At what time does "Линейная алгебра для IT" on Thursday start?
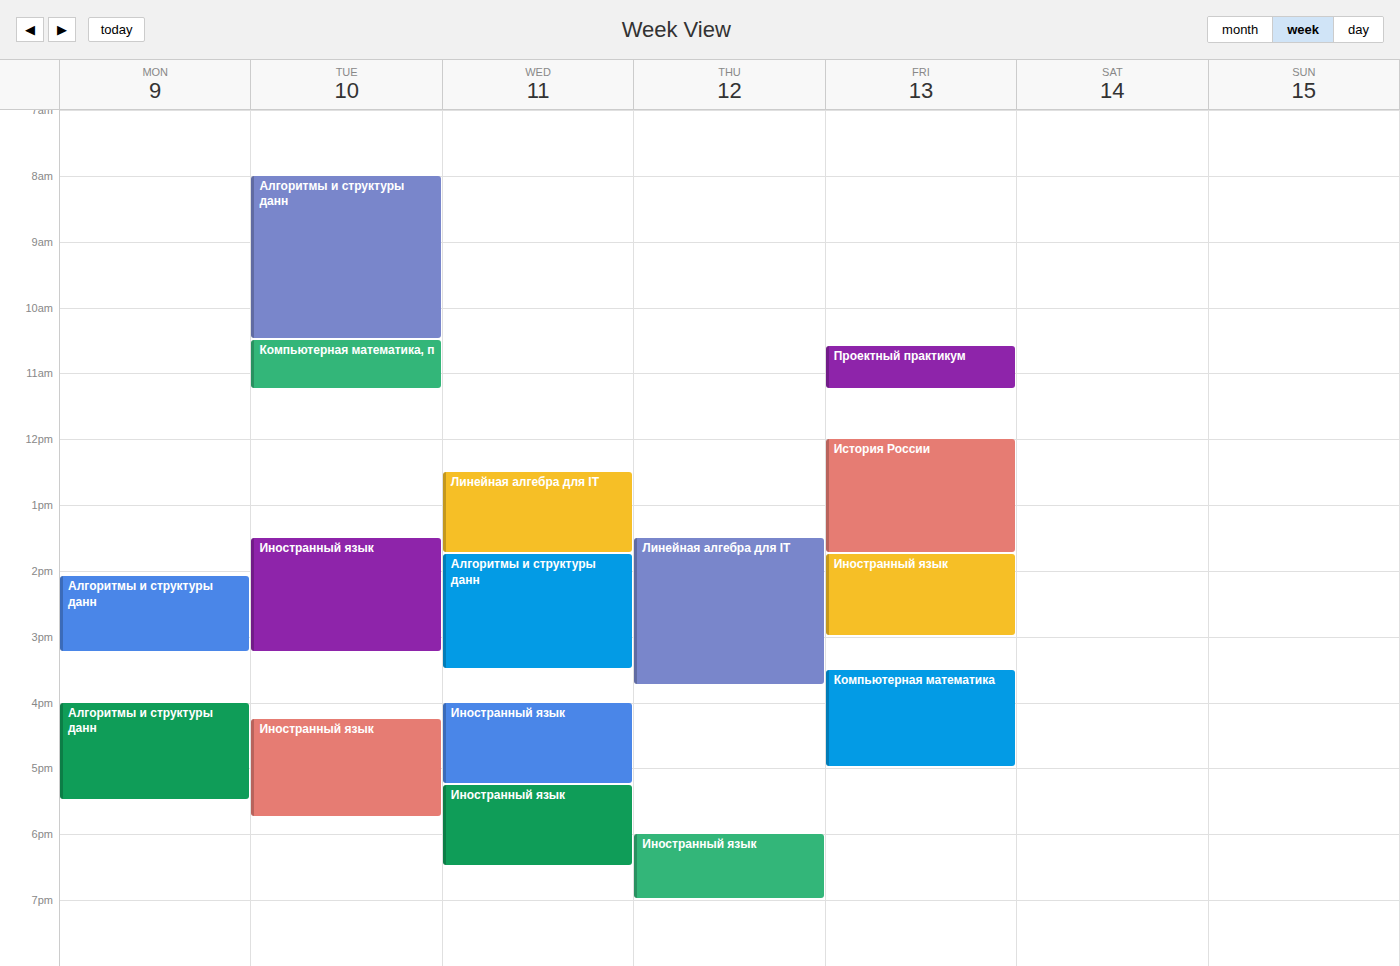
1:30 PM